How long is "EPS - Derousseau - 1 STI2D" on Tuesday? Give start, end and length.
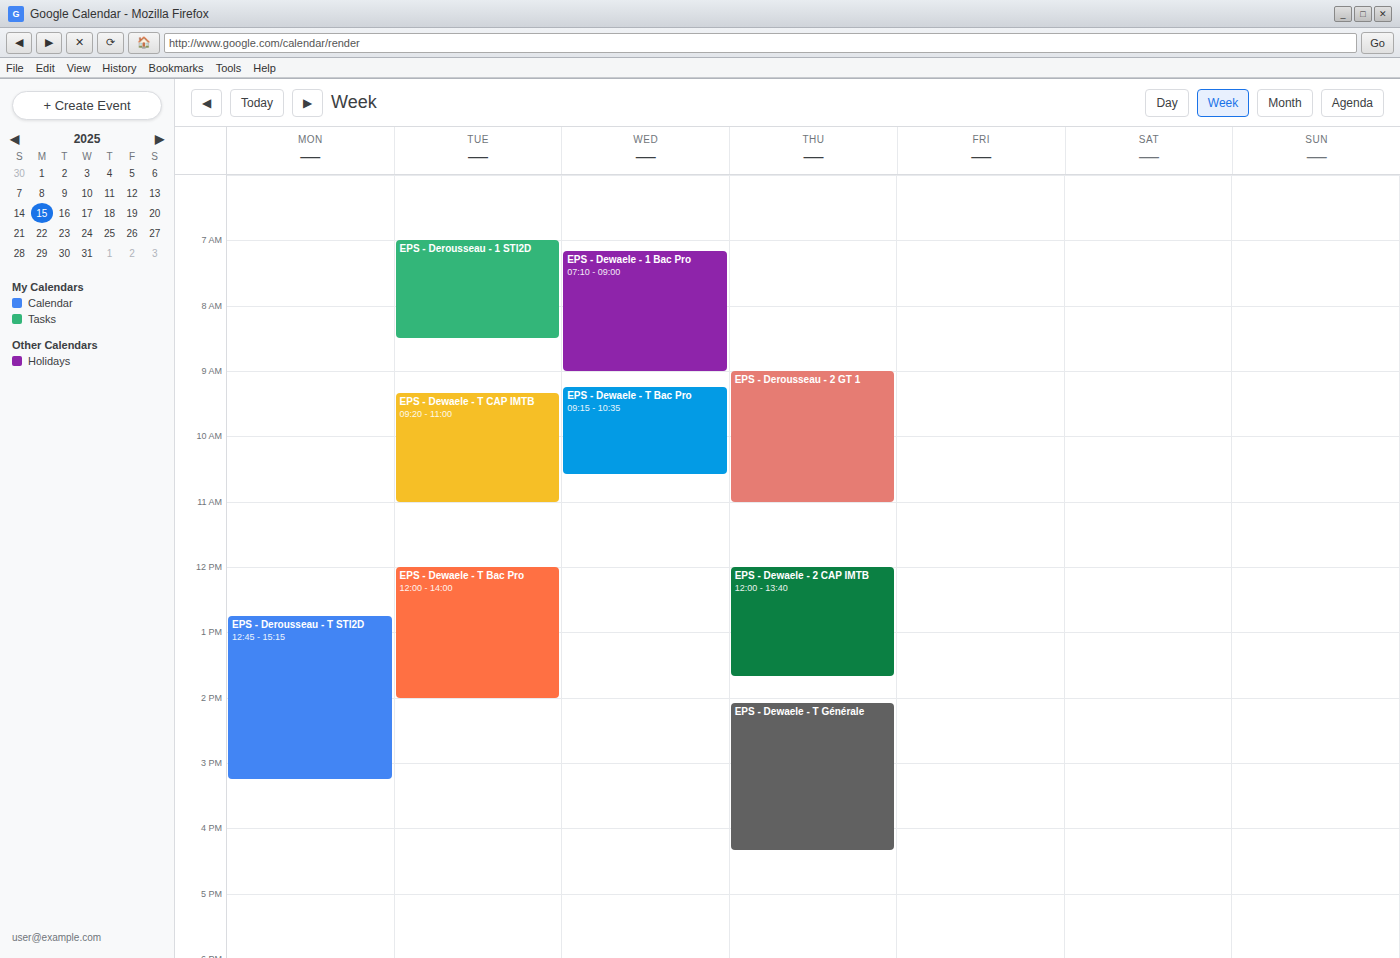
7:00 AM to 8:30 AM, 1 hour 30 minutes